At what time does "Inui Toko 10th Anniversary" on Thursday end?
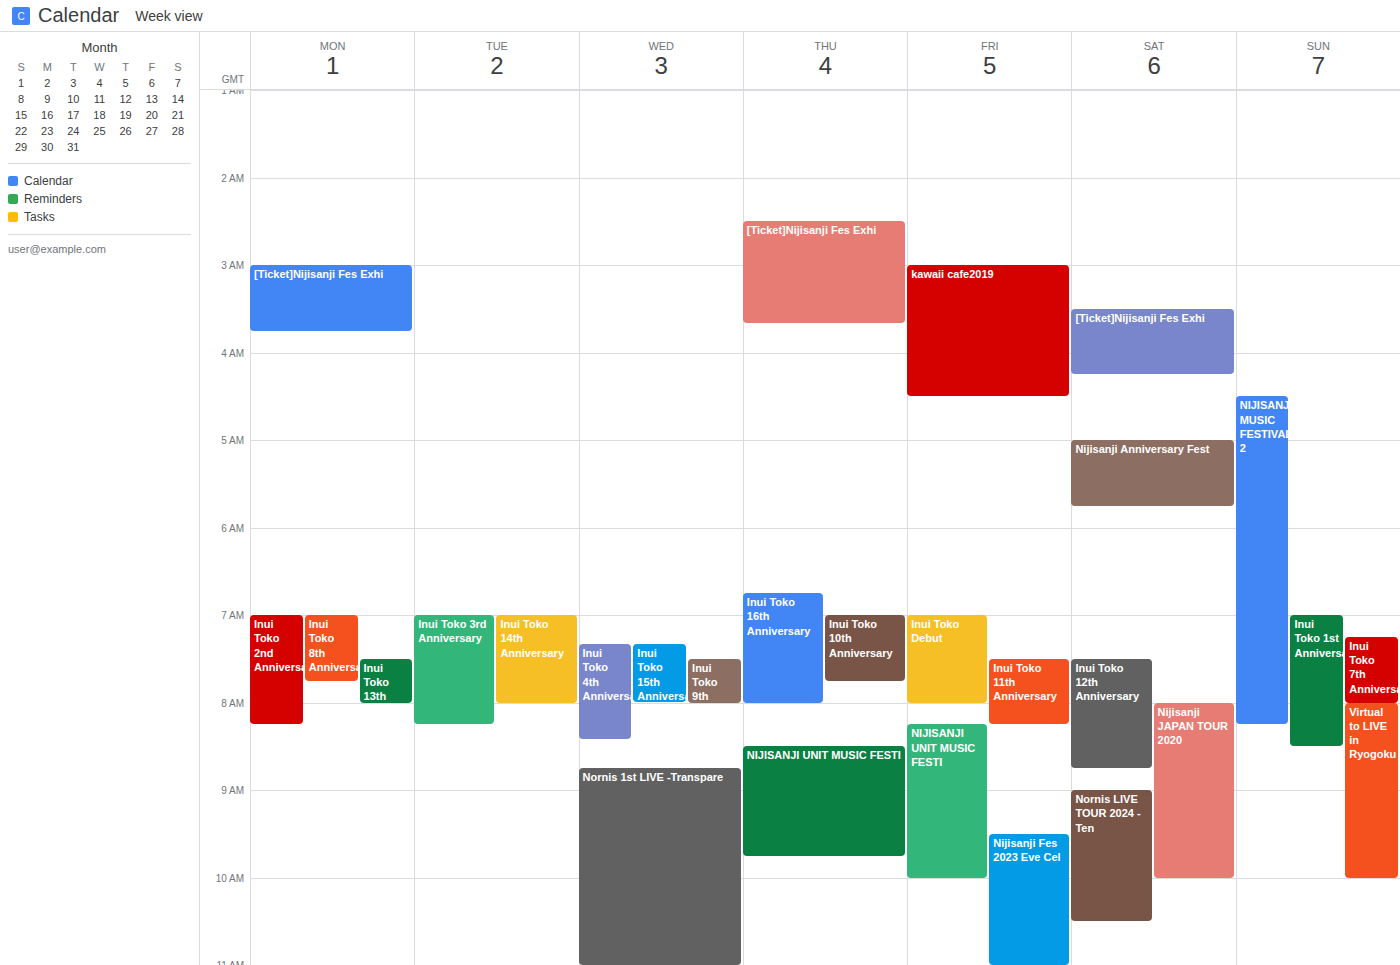
7:45 AM